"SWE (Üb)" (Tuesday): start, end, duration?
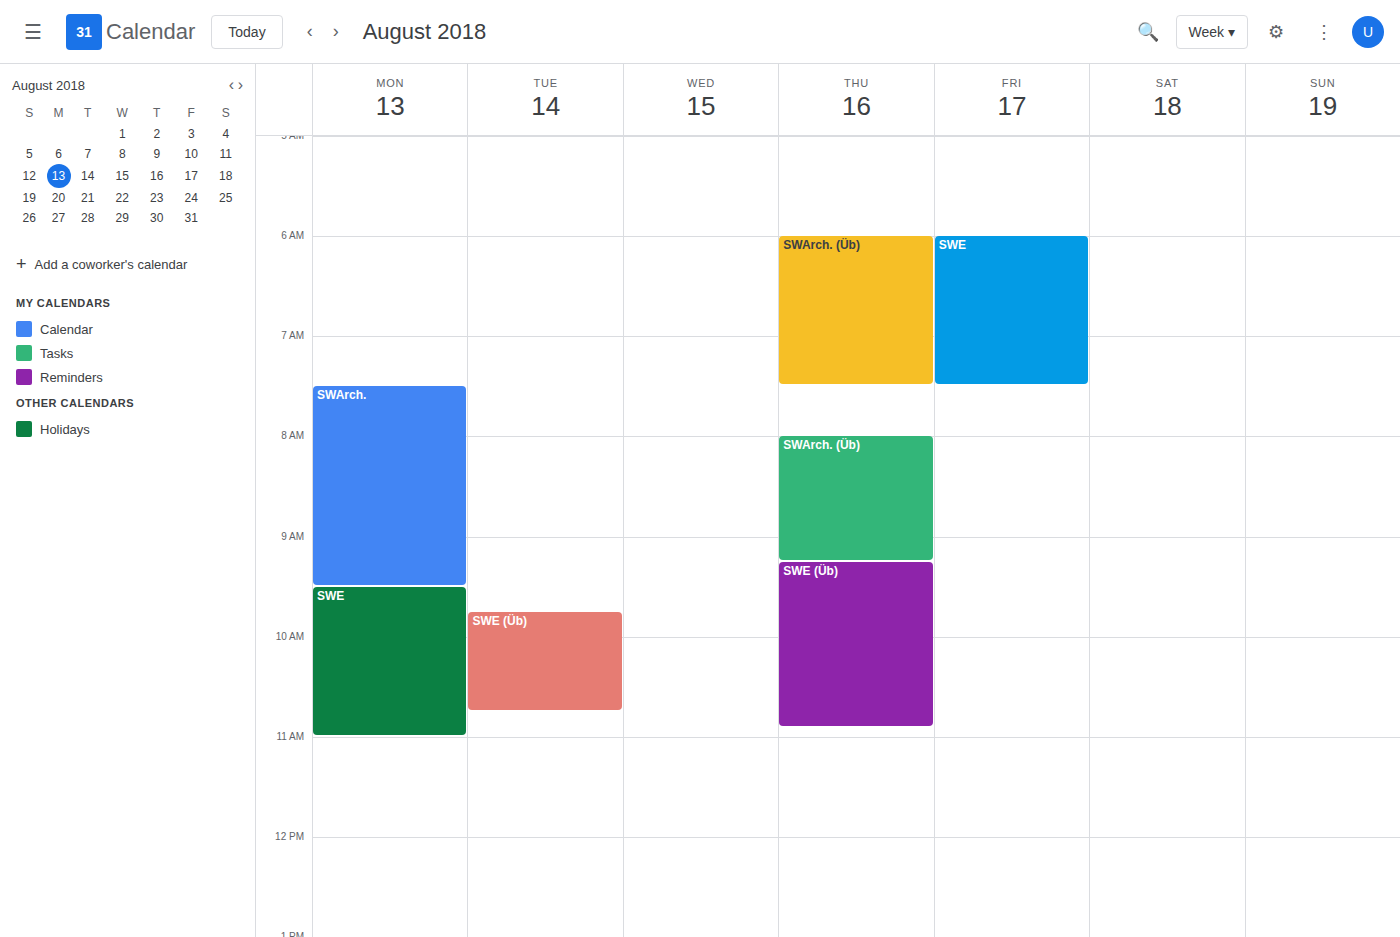
9:45 AM to 10:45 AM, 1 hour